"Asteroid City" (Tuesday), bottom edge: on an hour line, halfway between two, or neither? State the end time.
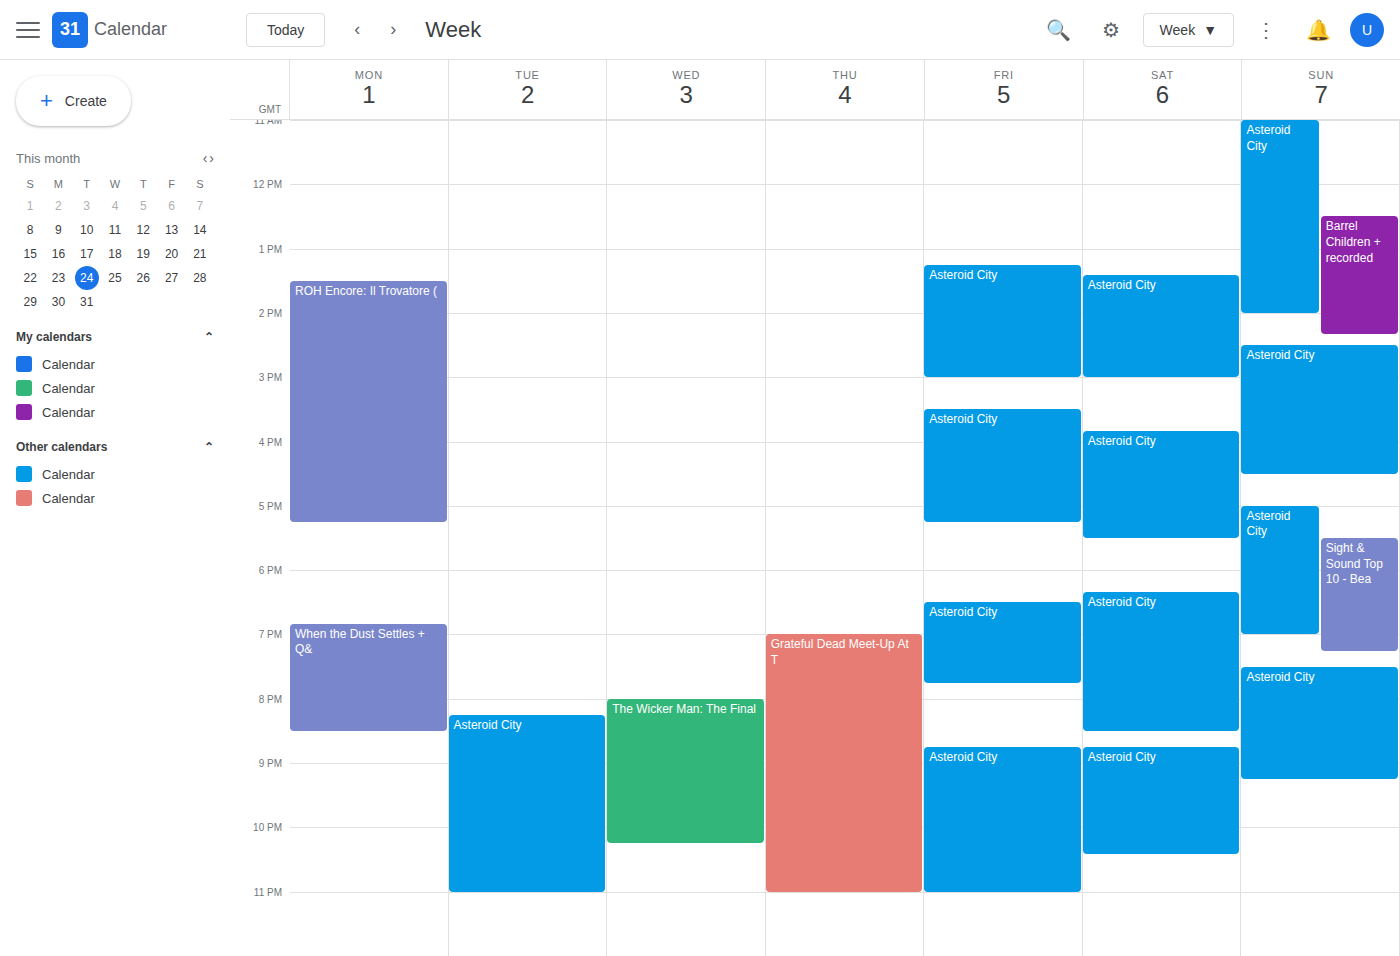
11:00 PM -- exactly on the 11 PM line.